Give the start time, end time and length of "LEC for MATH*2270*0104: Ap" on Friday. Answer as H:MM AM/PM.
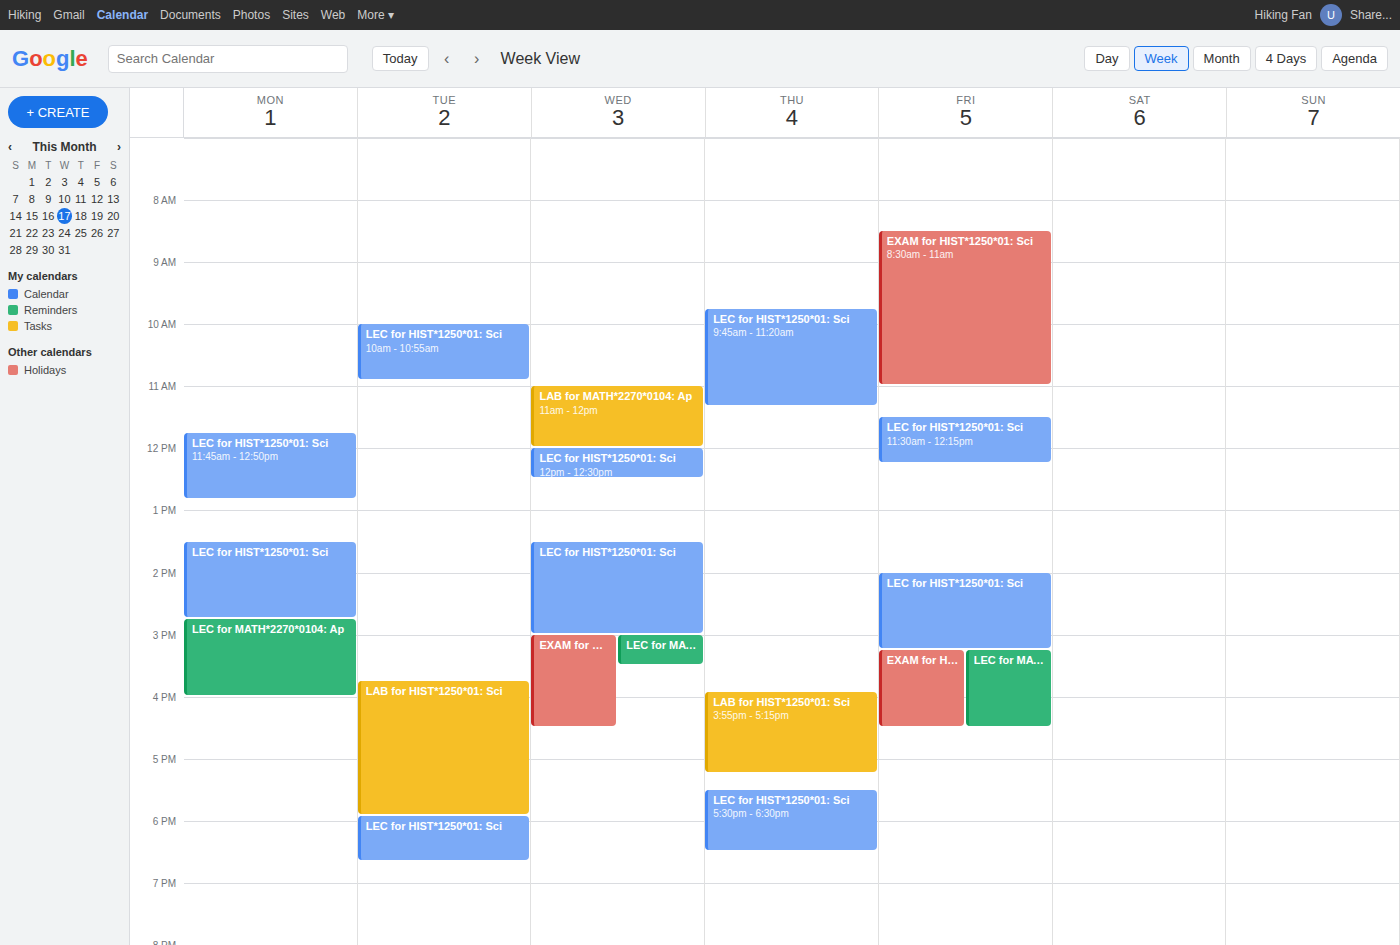
3:15 PM to 4:30 PM, 1 hour 15 minutes